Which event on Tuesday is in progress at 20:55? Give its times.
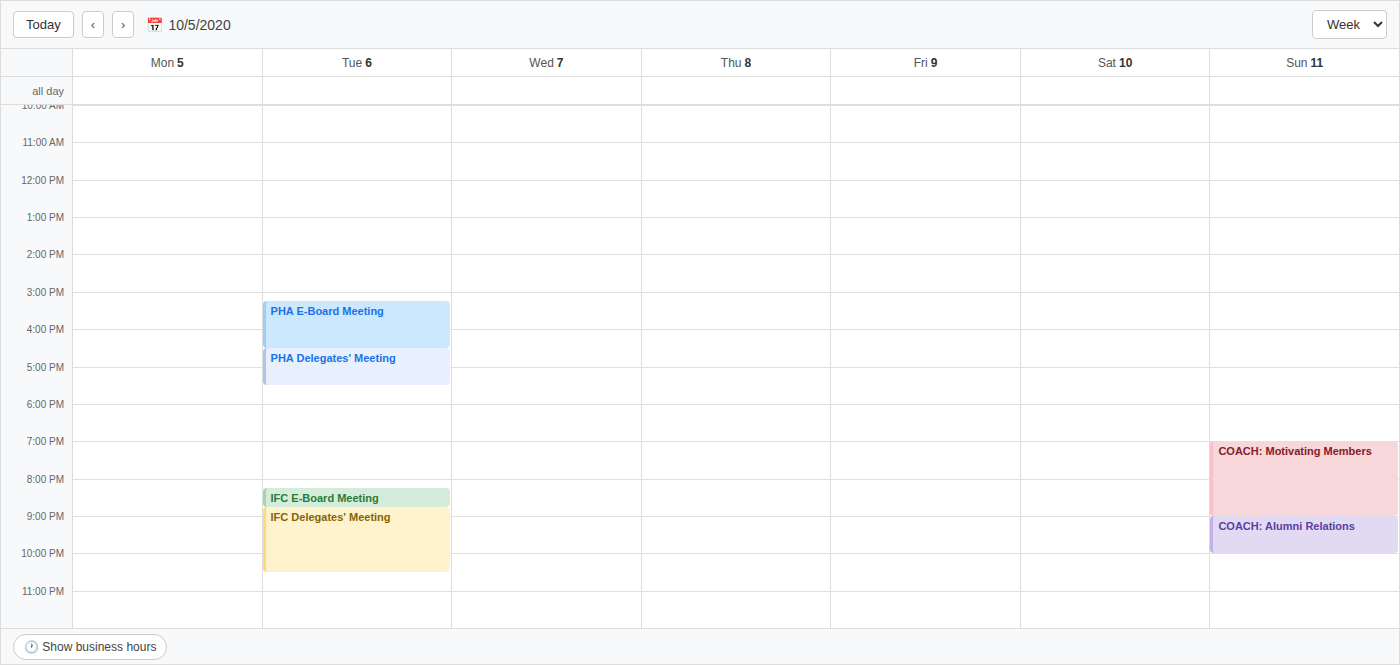
"IFC Delegates' Meeting", 20:45 to 22:30